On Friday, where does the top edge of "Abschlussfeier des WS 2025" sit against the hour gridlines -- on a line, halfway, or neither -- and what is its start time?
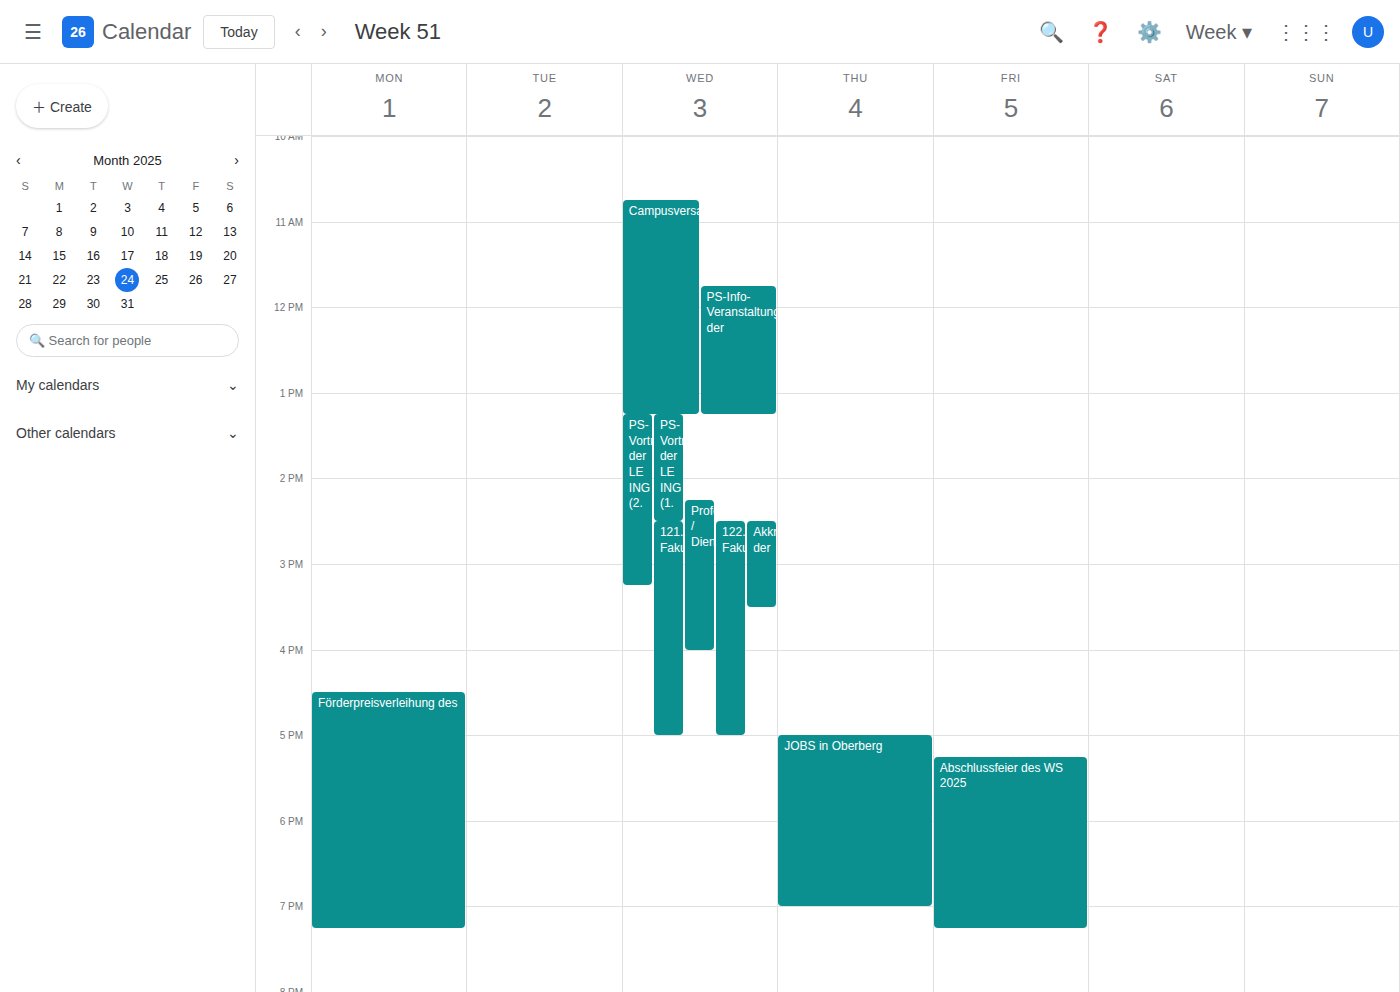
5:15 PM -- neither: a quarter of the way from the 5 PM line to the 6 PM line.